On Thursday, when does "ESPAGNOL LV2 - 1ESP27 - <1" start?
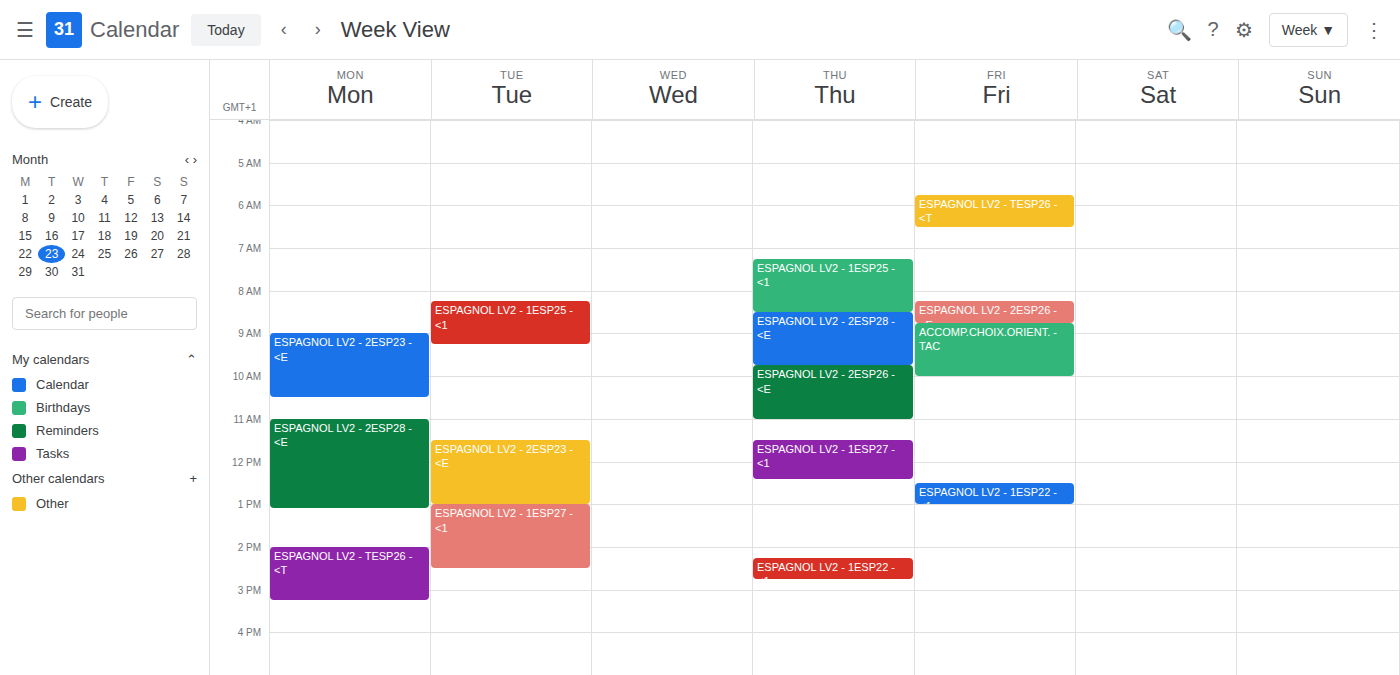
11:30 AM